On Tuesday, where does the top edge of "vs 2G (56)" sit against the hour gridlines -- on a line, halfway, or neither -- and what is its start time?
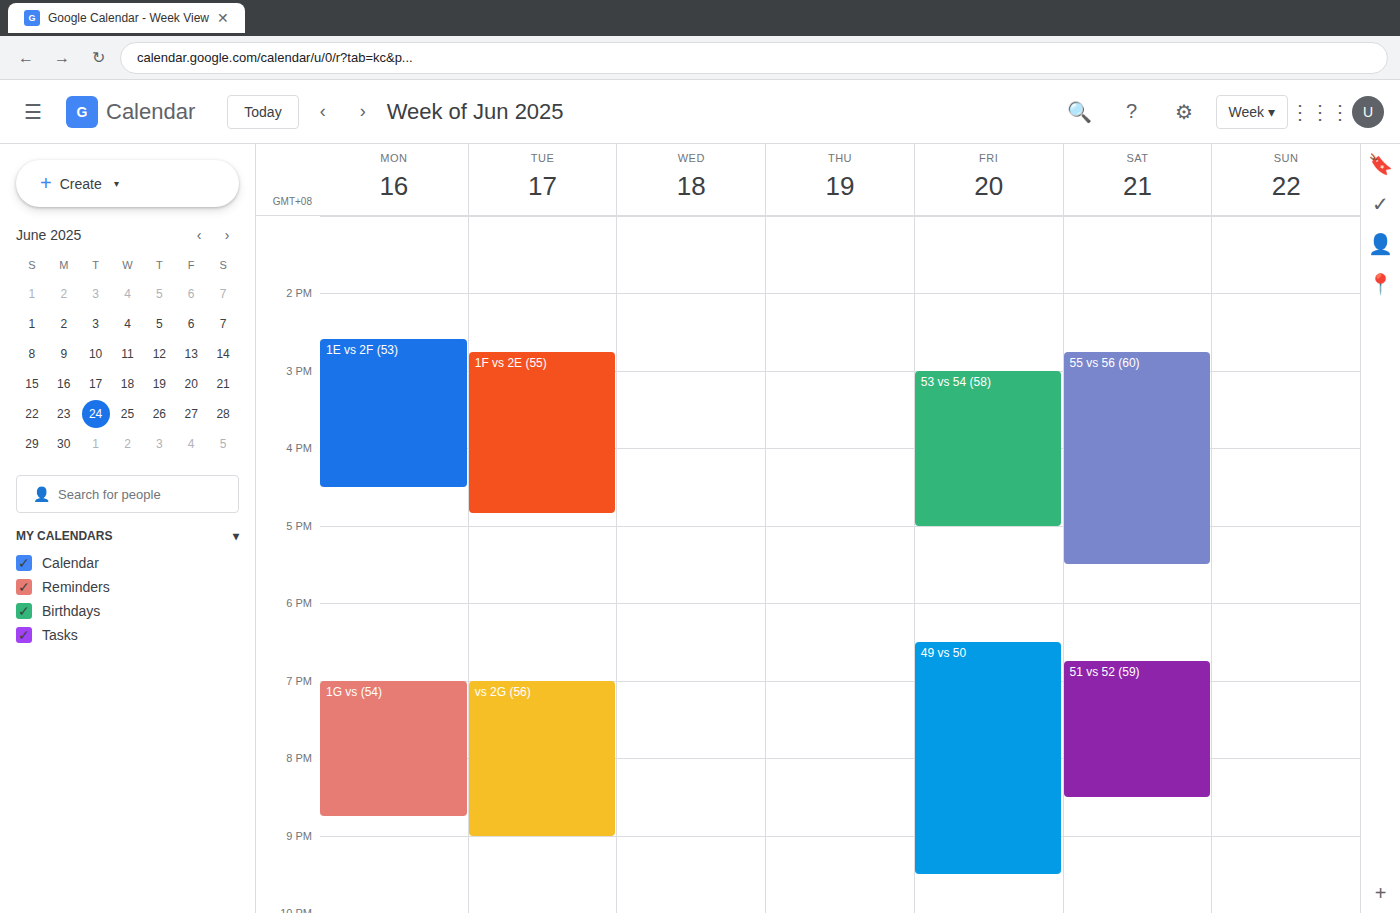
19:00 -- exactly on the 19:00 line.